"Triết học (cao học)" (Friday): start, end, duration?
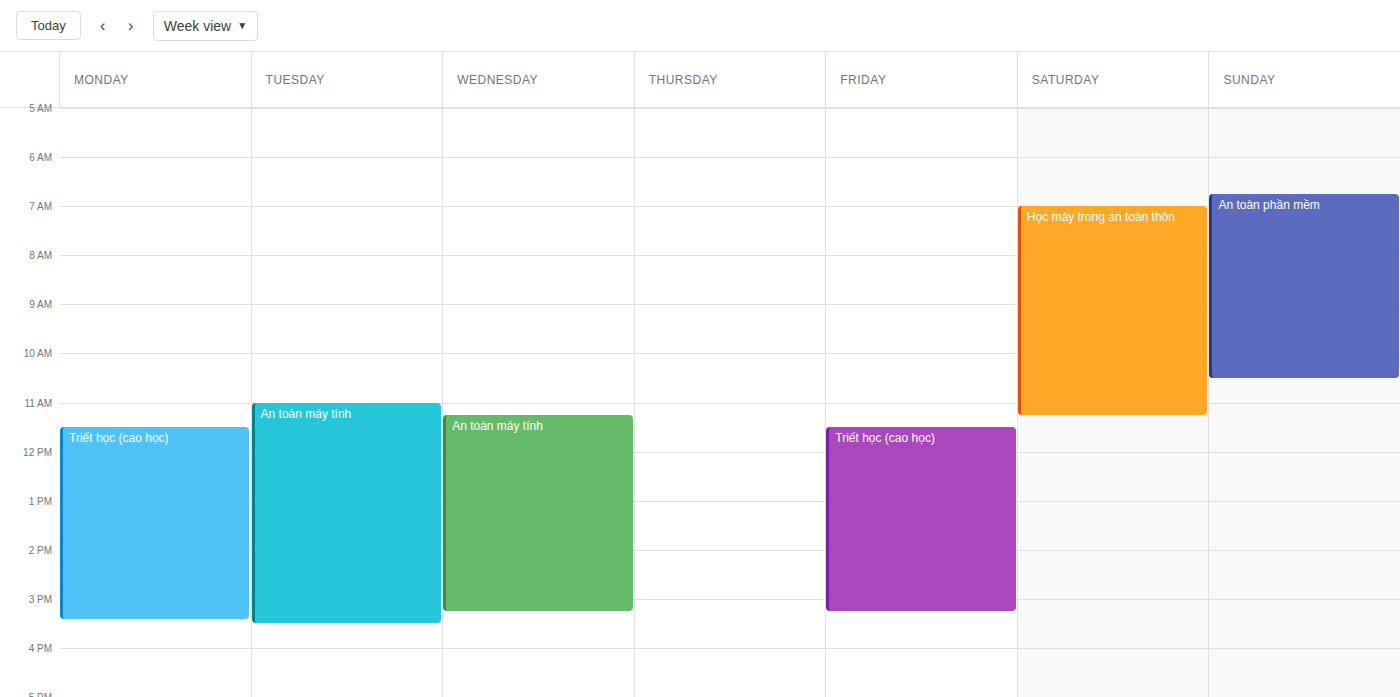
11:30 to 15:15, 3 hours 45 minutes